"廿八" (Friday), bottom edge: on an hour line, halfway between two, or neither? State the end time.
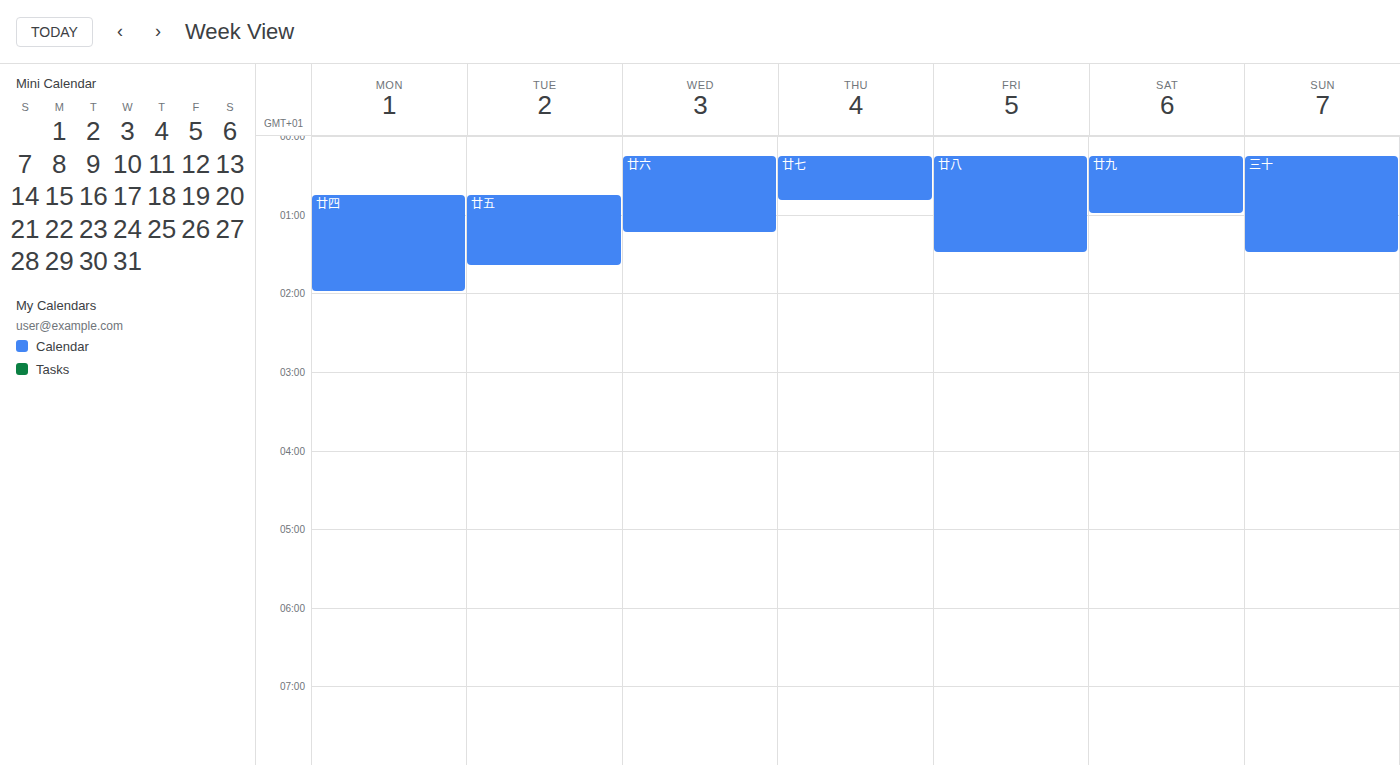
1:30 AM -- halfway between the 1 AM and 2 AM lines.